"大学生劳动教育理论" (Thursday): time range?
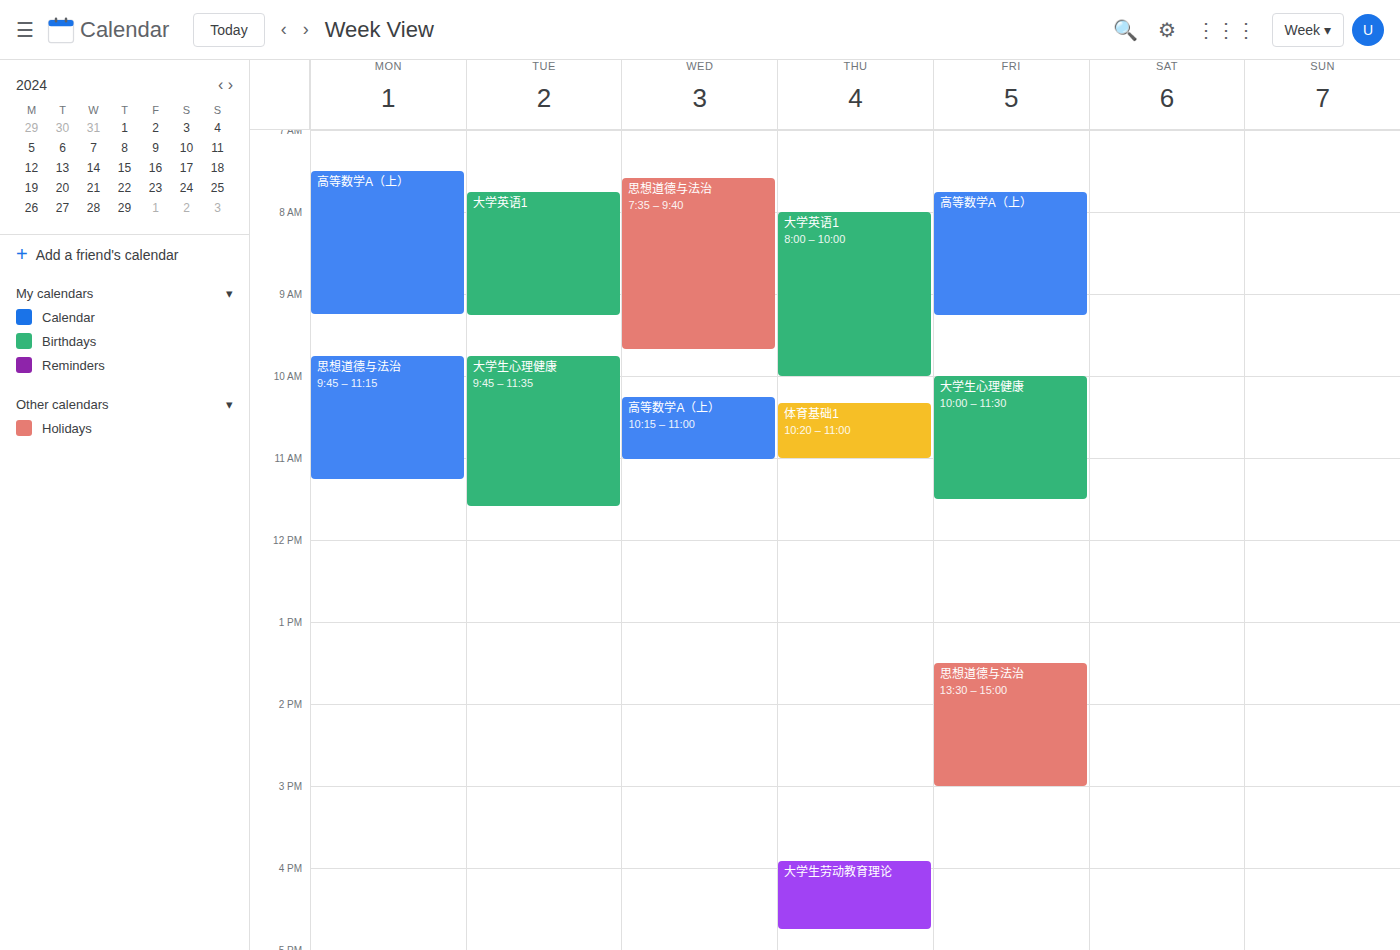
3:55 PM to 4:45 PM